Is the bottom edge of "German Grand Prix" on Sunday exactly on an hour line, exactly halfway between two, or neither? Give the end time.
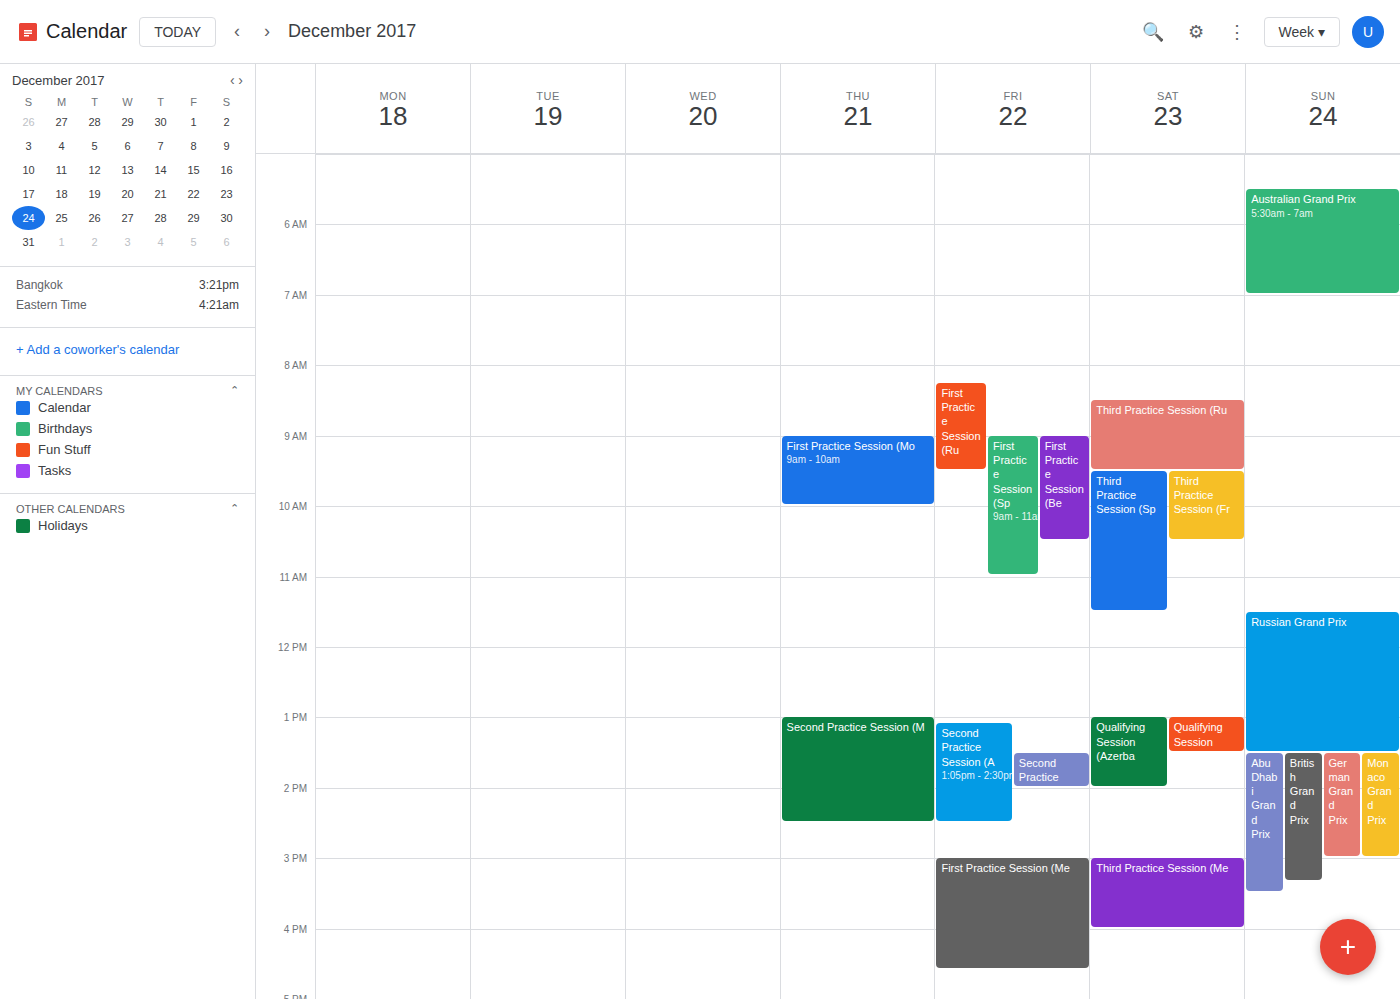
3:00 PM -- exactly on the 3 PM line.